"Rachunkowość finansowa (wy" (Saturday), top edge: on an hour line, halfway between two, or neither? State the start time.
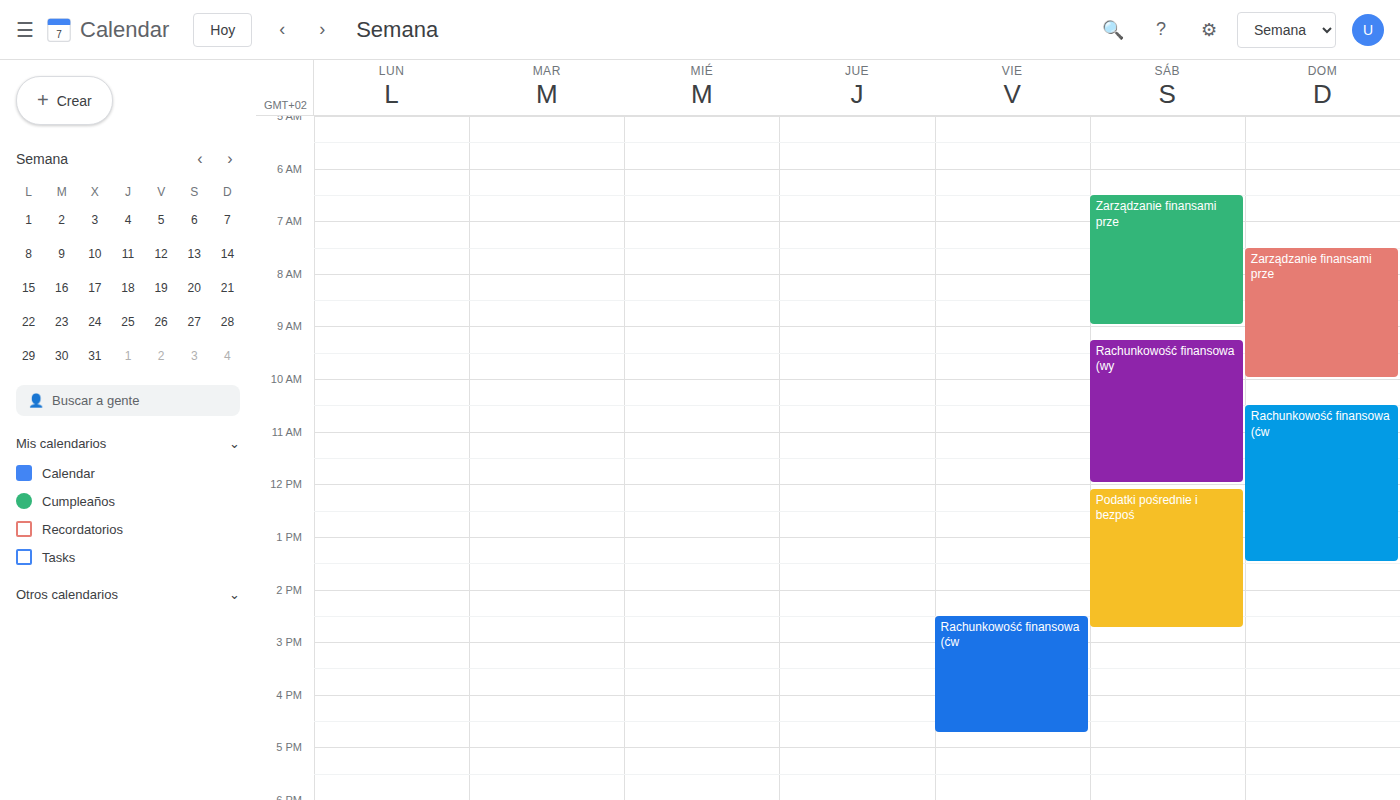
9:15 AM -- neither: a quarter of the way from the 9 AM line to the 10 AM line.